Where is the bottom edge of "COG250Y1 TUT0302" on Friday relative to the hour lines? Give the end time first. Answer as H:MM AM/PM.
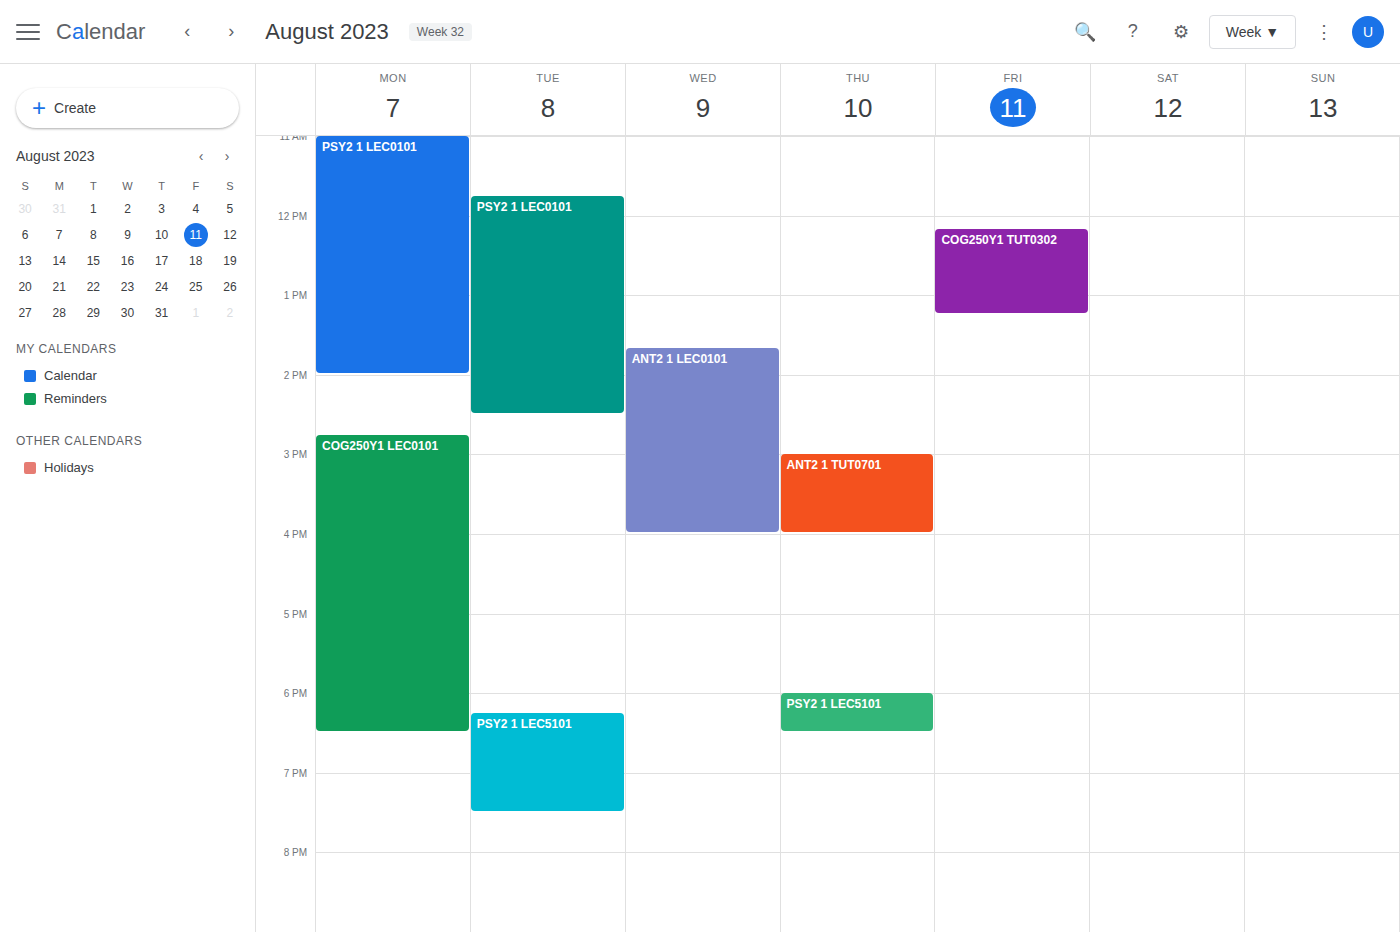
1:15 PM -- neither: a quarter of the way from the 1 PM line to the 2 PM line.